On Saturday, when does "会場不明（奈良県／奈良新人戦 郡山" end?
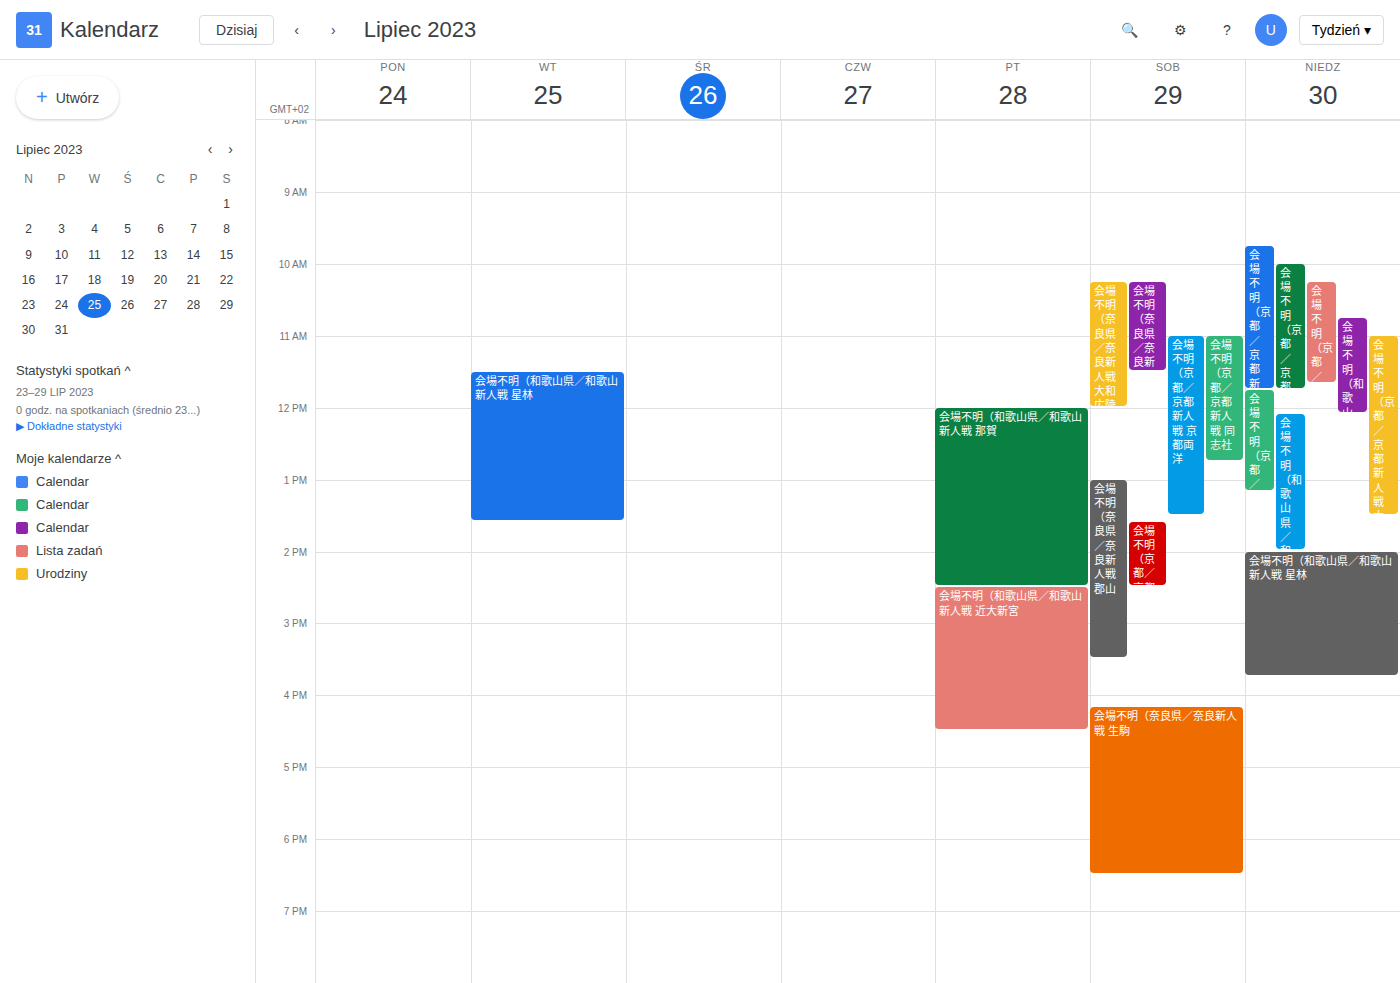
3:30 PM